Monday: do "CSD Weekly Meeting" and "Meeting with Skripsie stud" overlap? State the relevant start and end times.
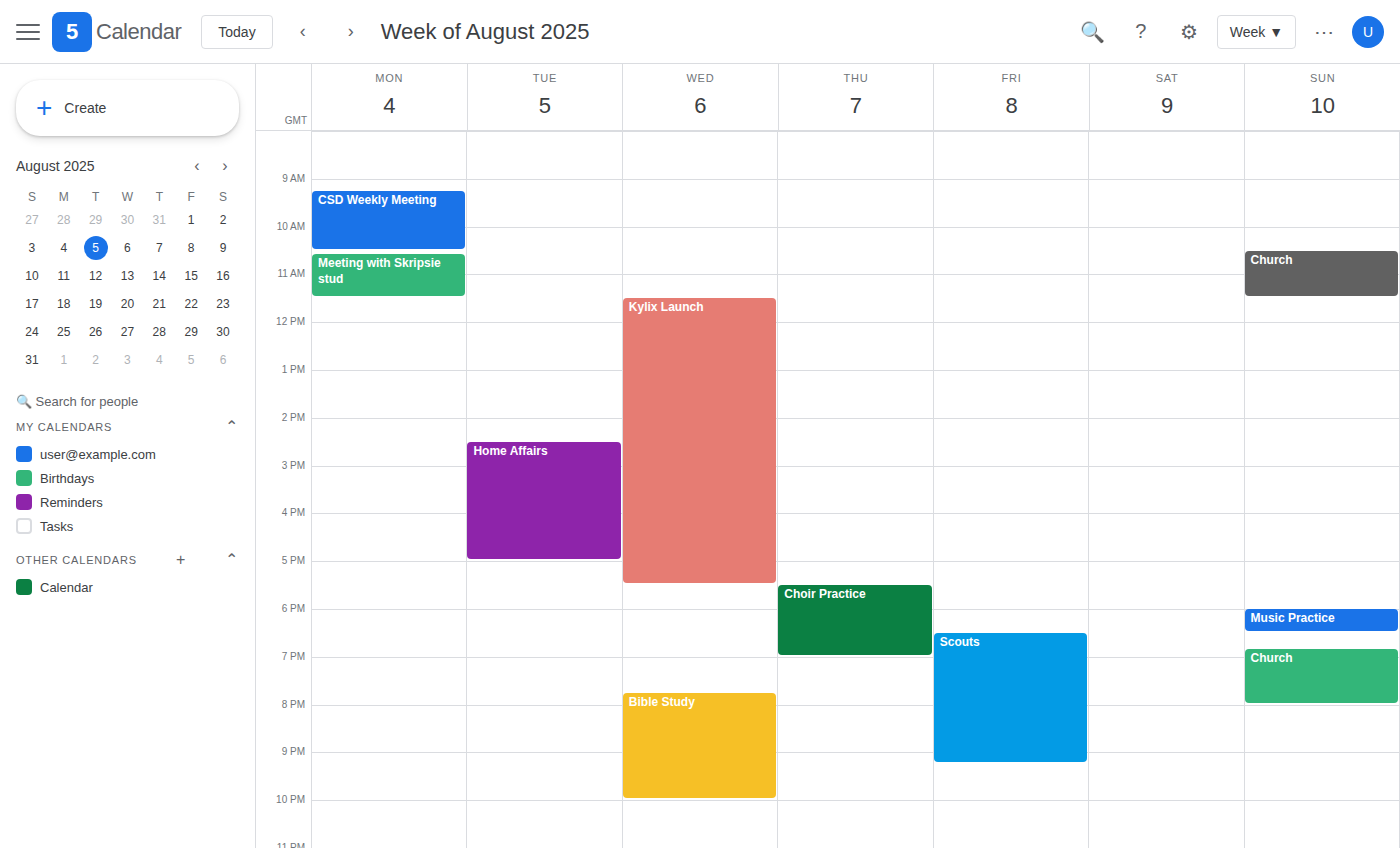
"CSD Weekly Meeting" ends at 10:30 AM and "Meeting with Skripsie stud" starts at 10:35 AM -- no overlap.